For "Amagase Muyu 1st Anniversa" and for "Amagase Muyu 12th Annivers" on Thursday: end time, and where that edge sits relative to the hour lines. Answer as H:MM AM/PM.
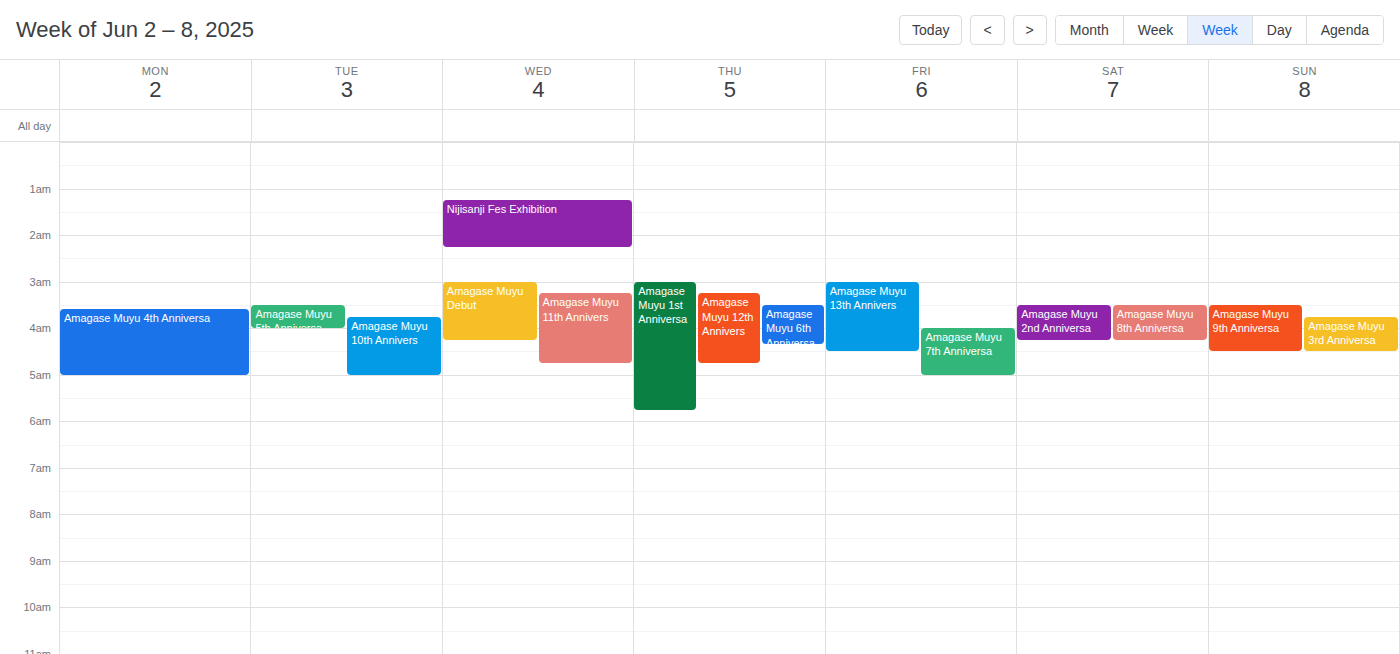
"Amagase Muyu 1st Anniversa": 5:45 AM, neither: three quarters of the way from the 5 AM line to the 6 AM line. "Amagase Muyu 12th Annivers": 4:45 AM, neither: three quarters of the way from the 4 AM line to the 5 AM line.